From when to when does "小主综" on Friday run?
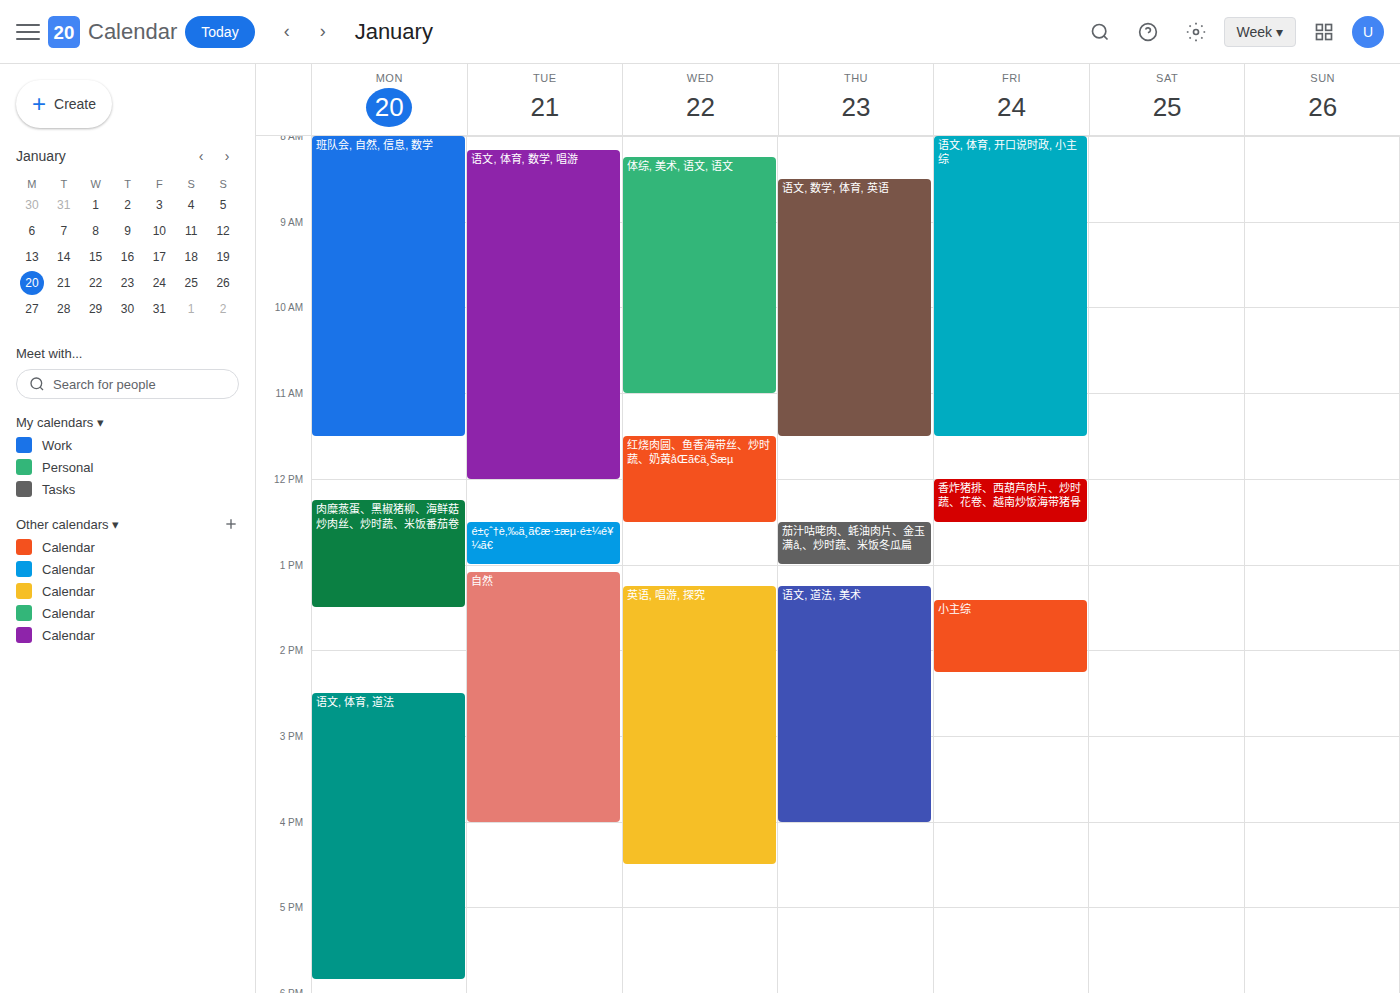
1:25 PM to 2:15 PM